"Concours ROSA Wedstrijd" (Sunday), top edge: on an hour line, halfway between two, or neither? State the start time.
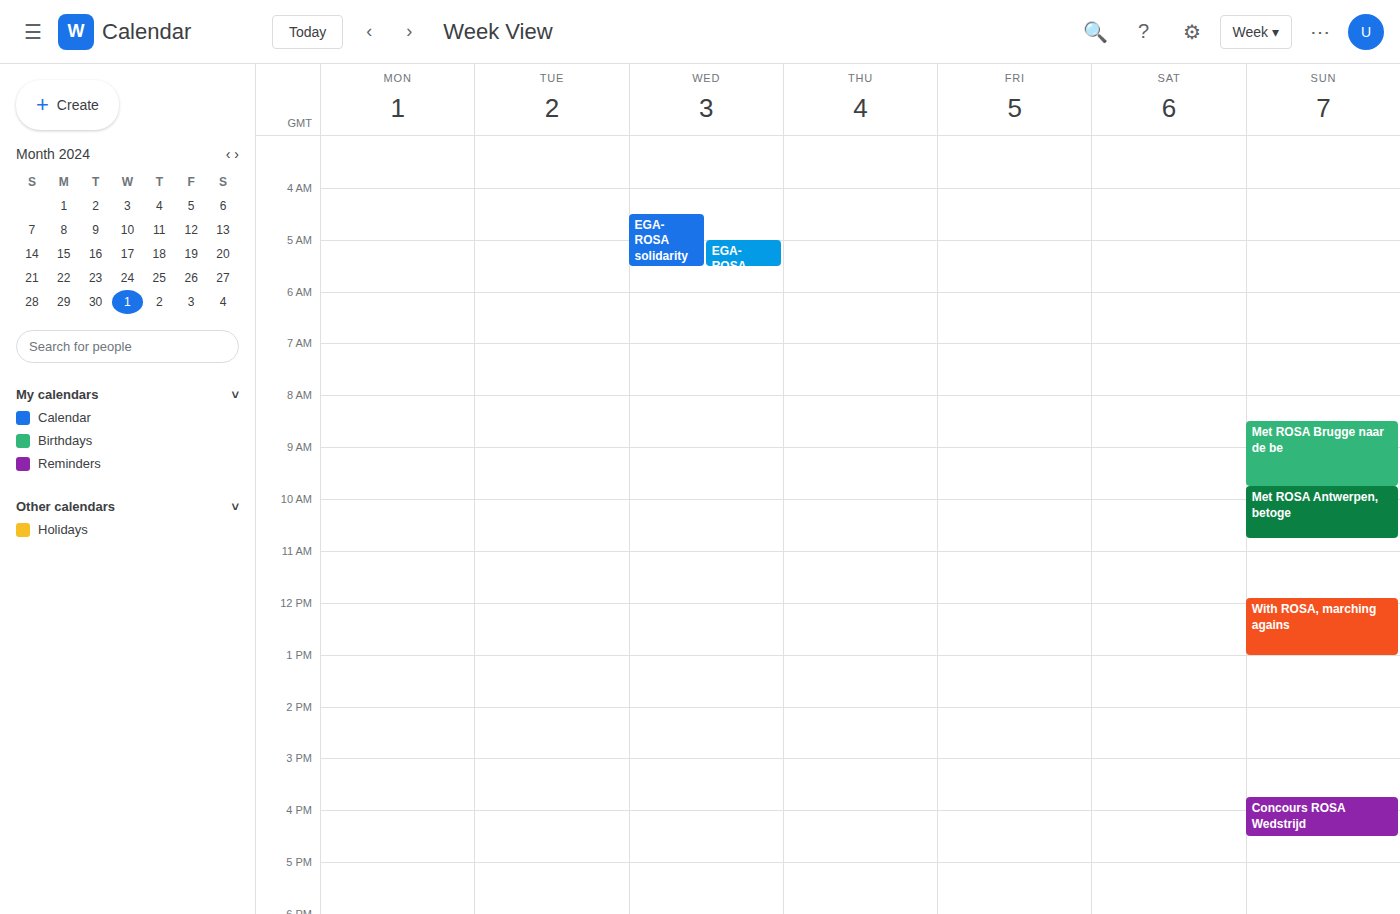
3:45 PM -- neither: three quarters of the way from the 3 PM line to the 4 PM line.